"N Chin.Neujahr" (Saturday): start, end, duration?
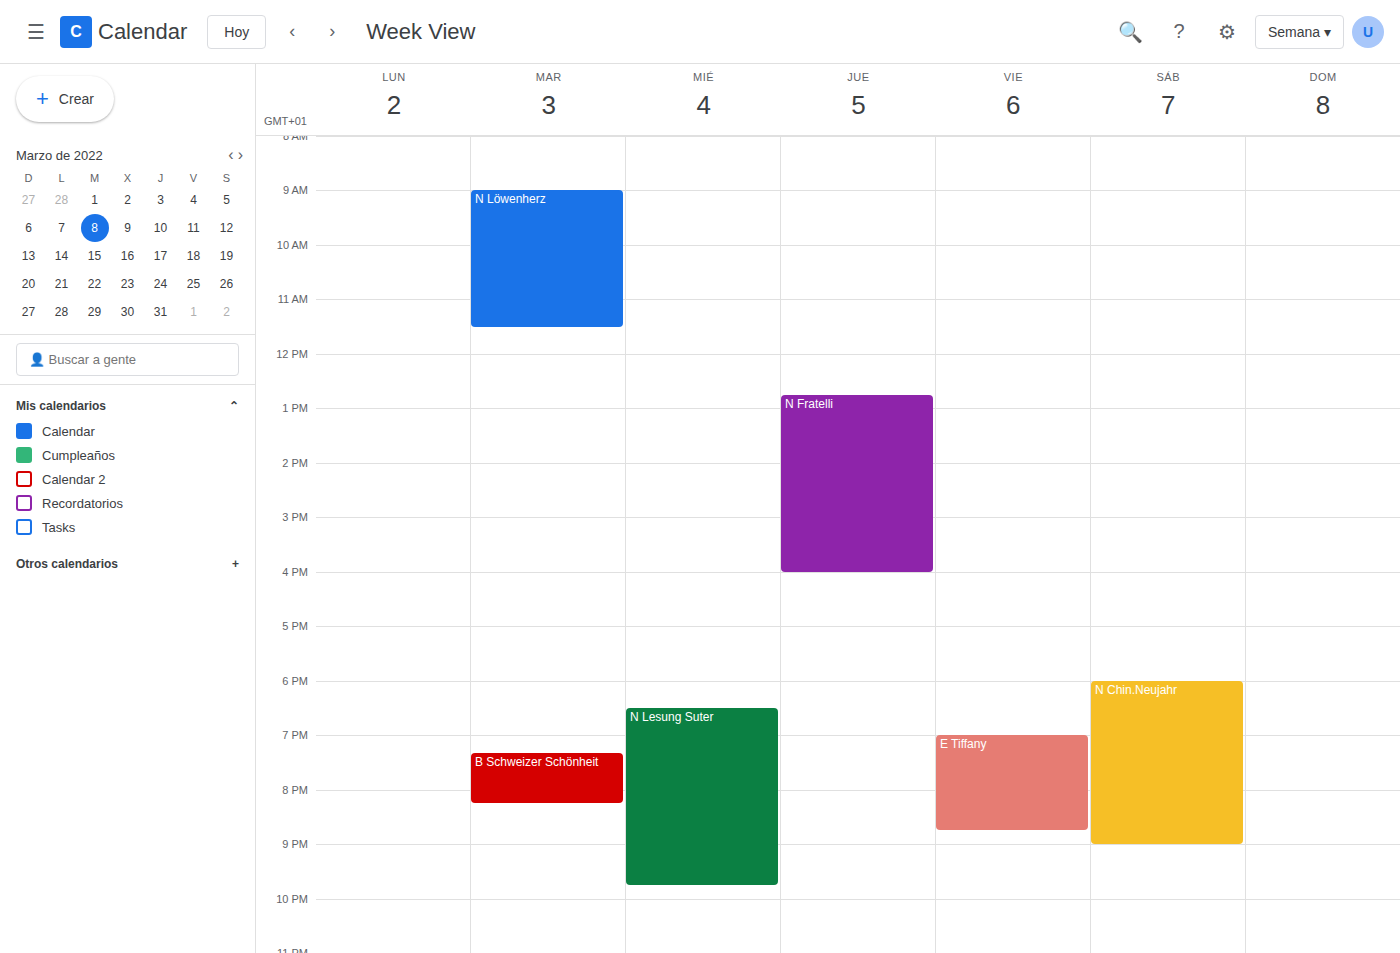
6:00 PM to 9:00 PM, 3 hours